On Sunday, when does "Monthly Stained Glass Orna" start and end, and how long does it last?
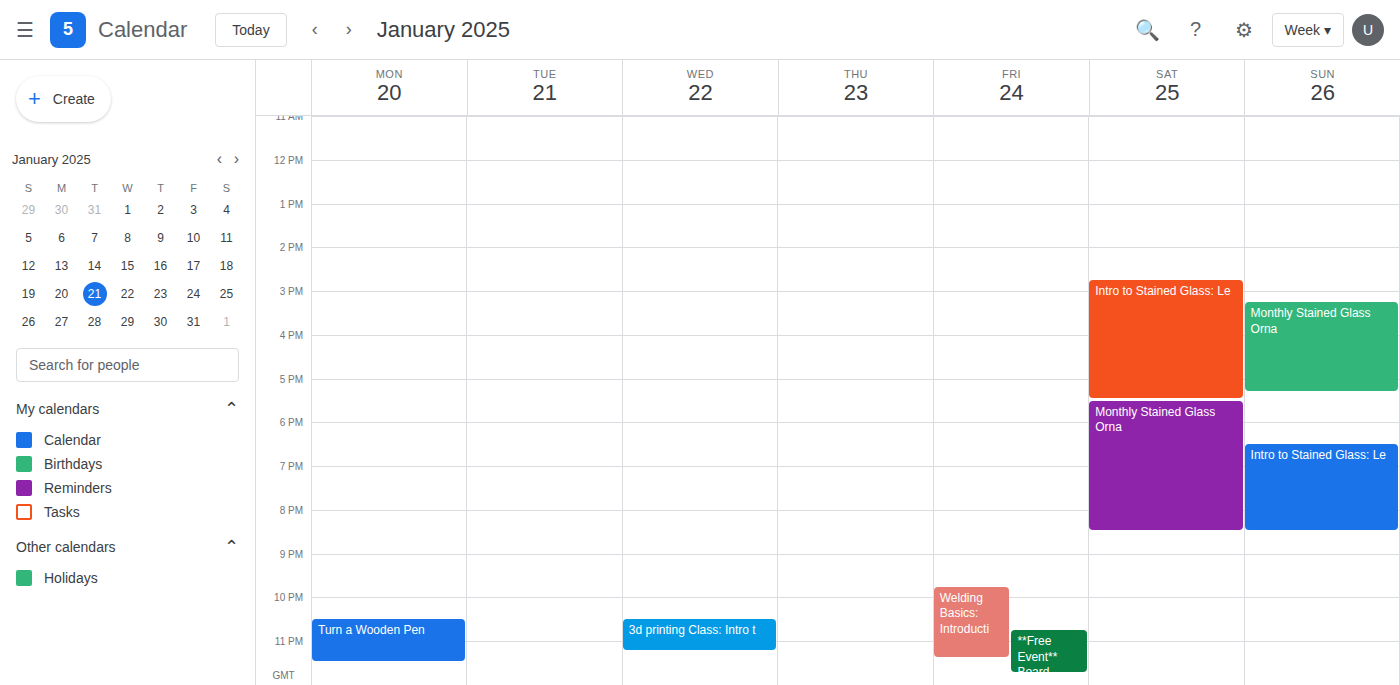
3:15 PM to 5:20 PM, 2 hours 5 minutes